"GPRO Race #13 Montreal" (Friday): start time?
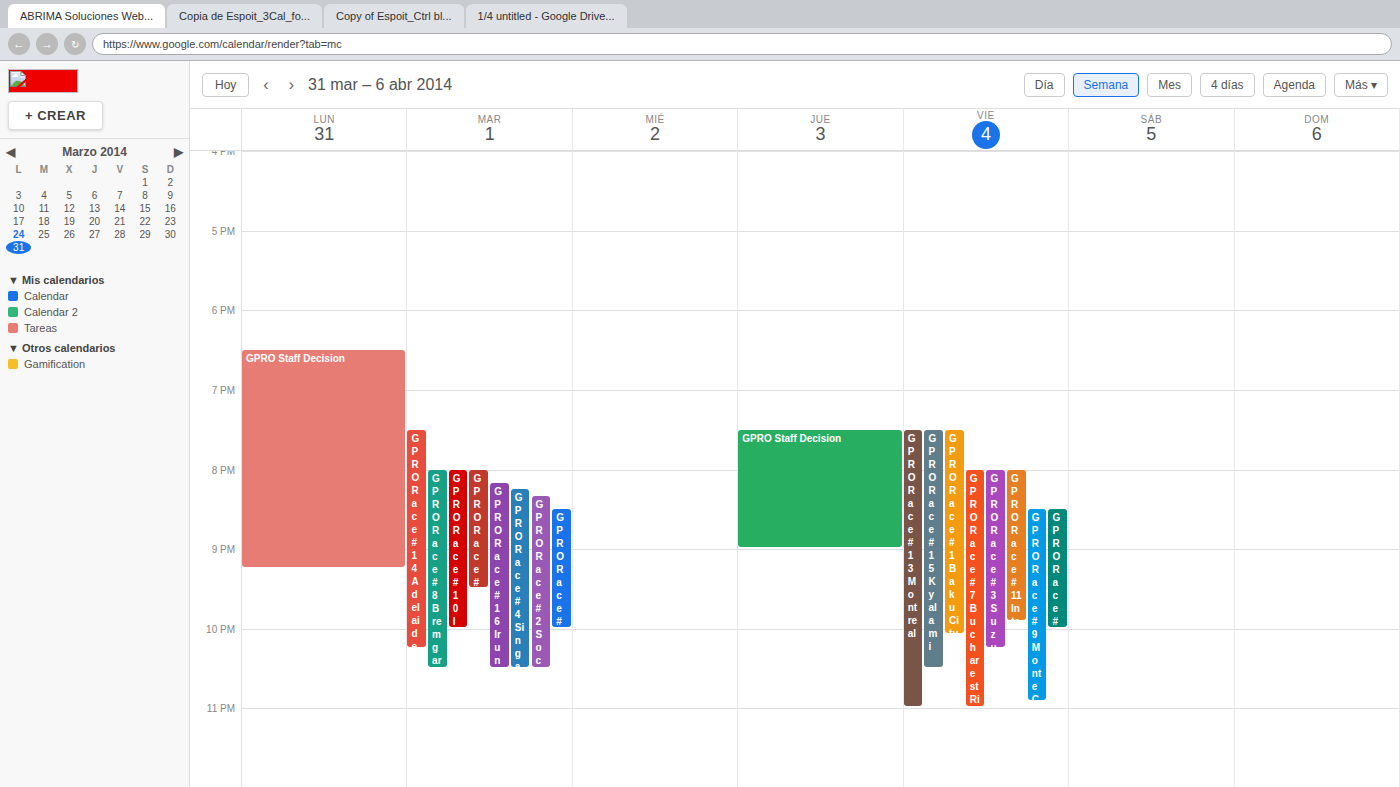
7:30 PM